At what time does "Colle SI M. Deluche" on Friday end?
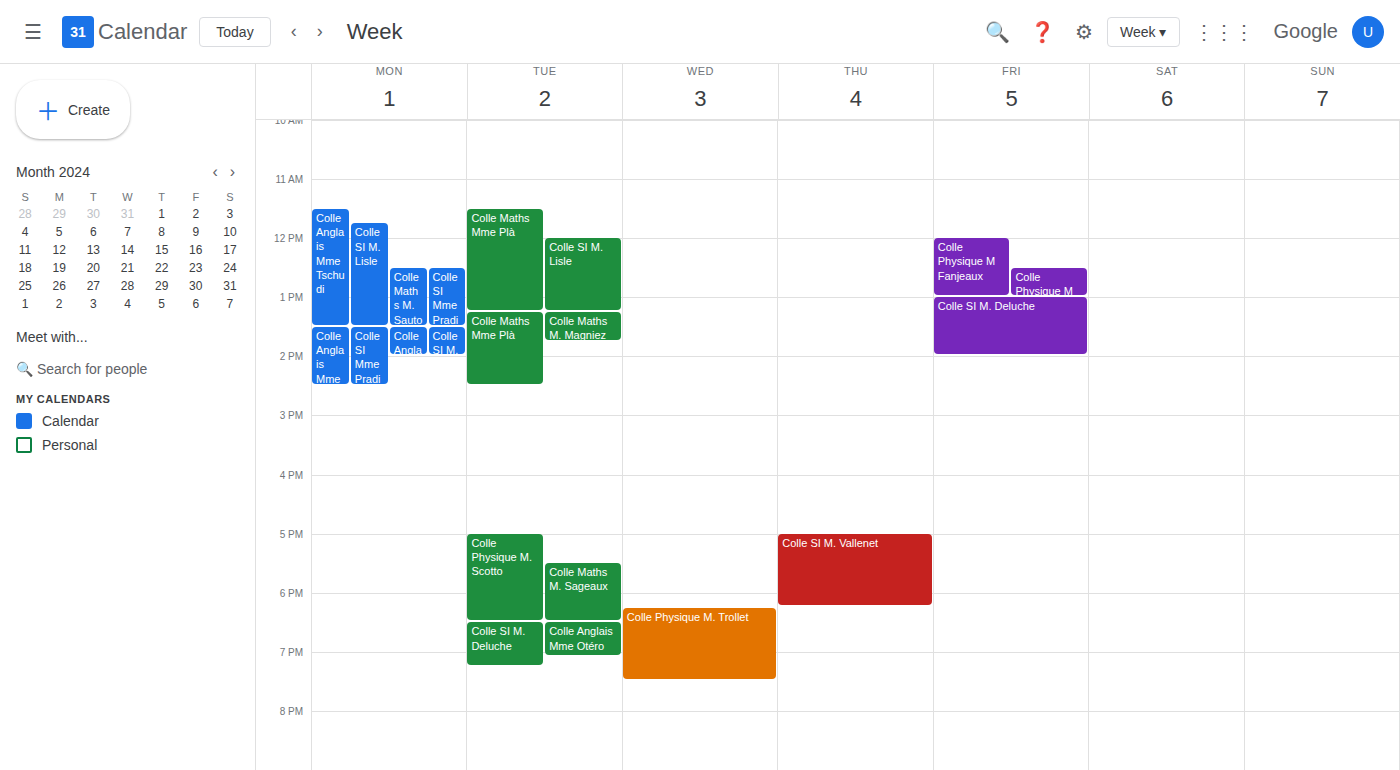
2:00 PM